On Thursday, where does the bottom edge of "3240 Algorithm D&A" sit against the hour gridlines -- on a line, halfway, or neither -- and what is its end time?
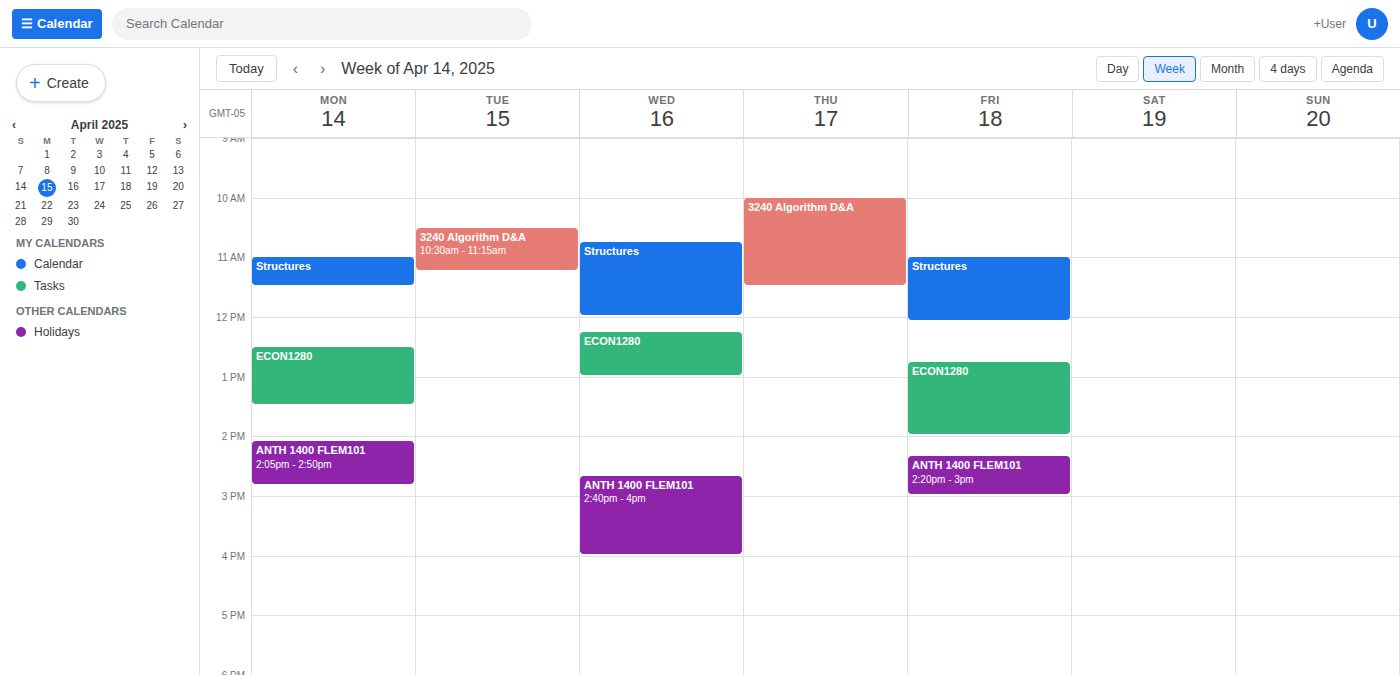
11:30 AM -- halfway between the 11 AM and 12 PM lines.